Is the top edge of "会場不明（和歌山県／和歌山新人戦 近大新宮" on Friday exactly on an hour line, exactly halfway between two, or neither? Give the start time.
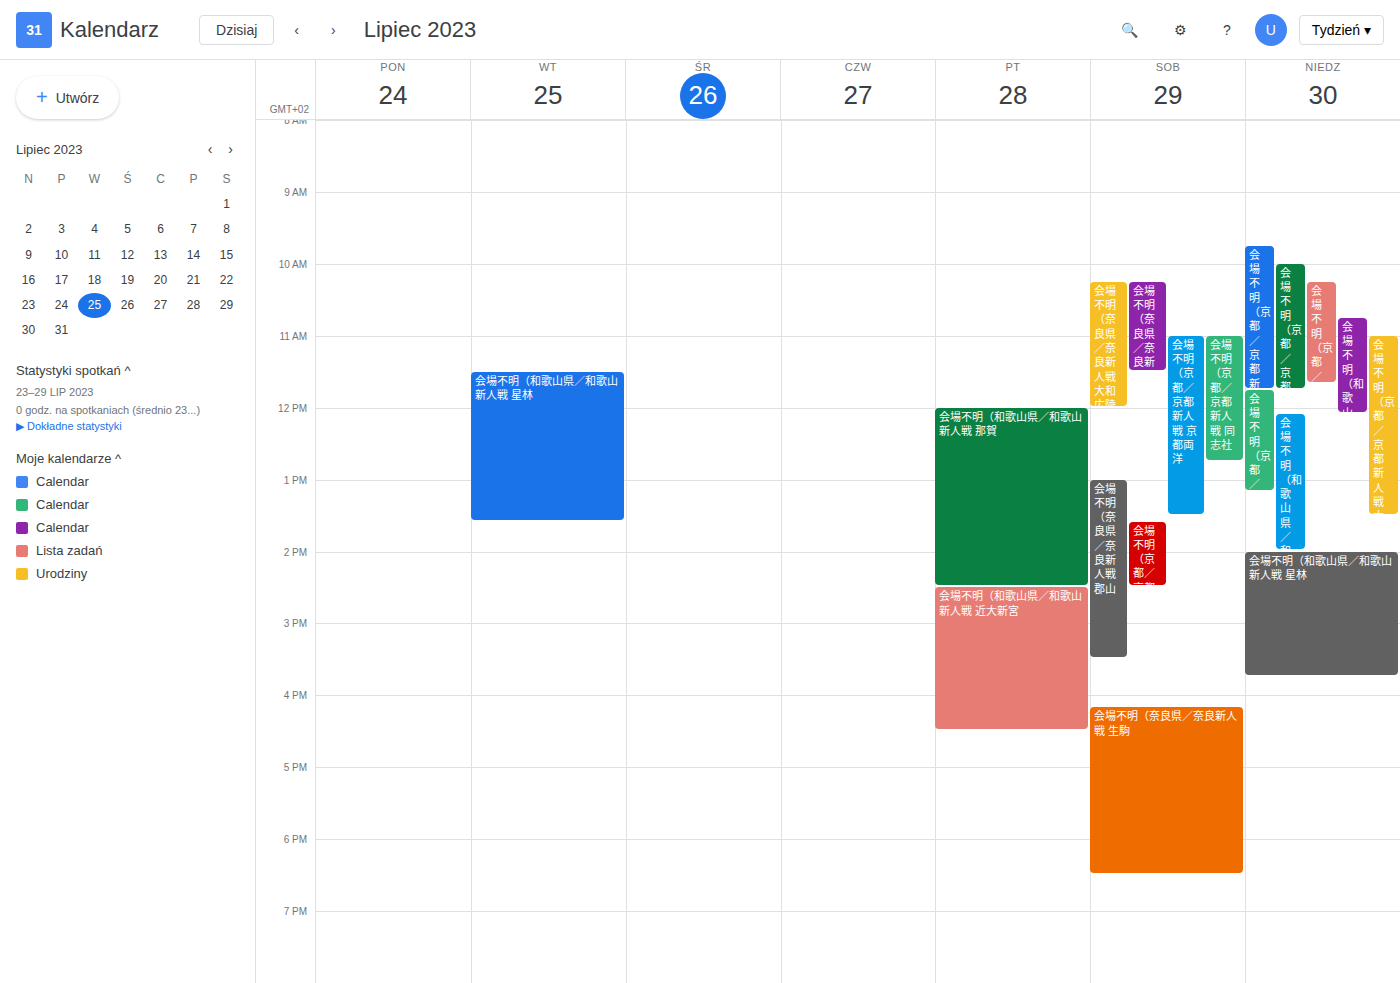
2:30 PM -- halfway between the 2 PM and 3 PM lines.